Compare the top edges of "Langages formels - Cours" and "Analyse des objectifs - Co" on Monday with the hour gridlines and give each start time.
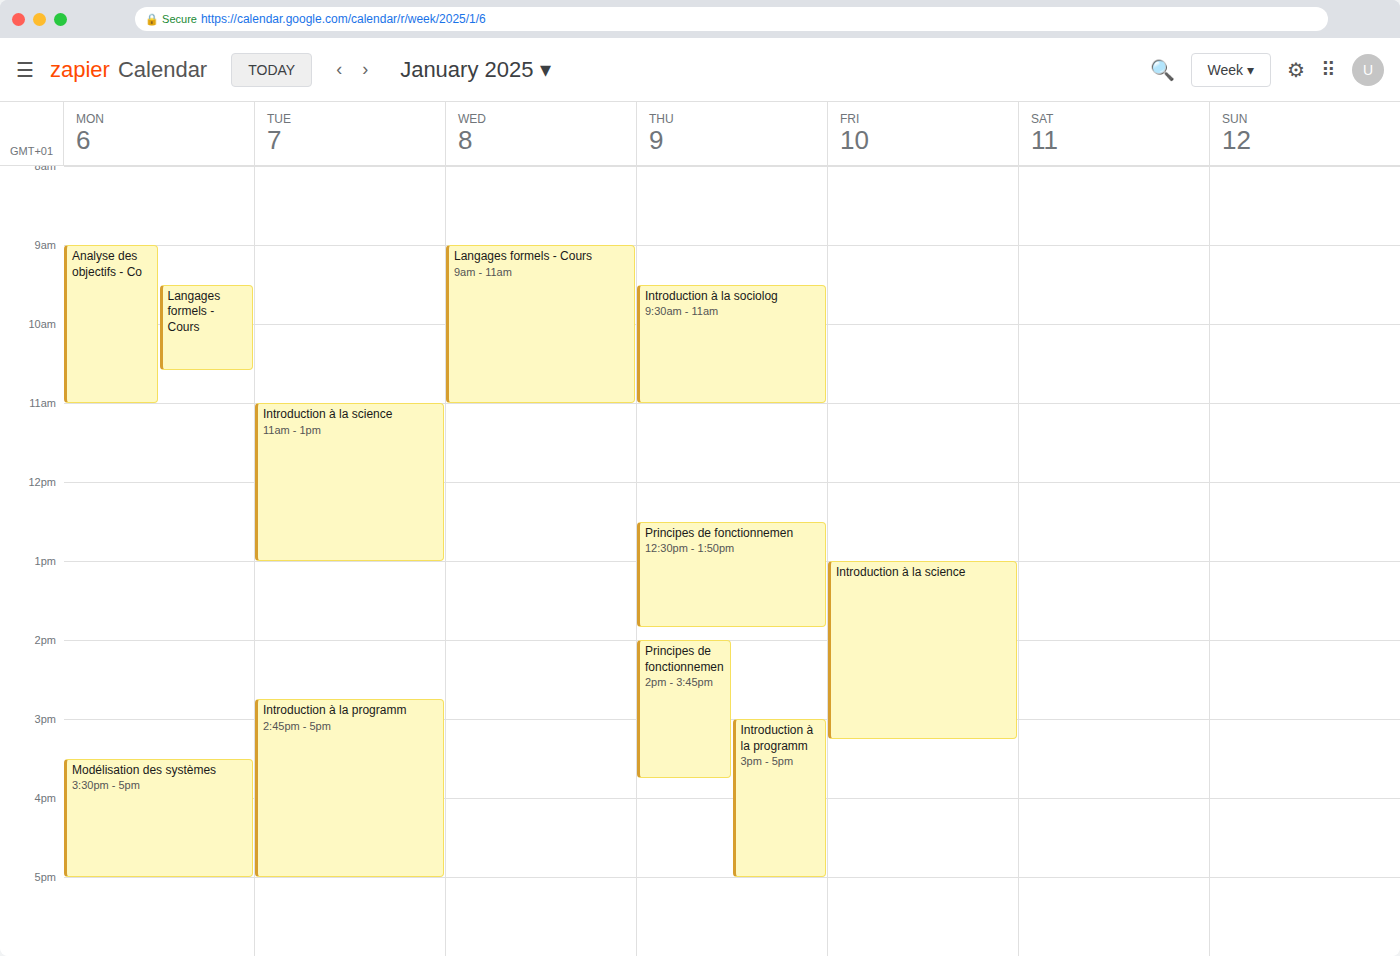
"Langages formels - Cours": 09:30, halfway between the 09:00 and 10:00 lines. "Analyse des objectifs - Co": 09:00, exactly on the 09:00 line.